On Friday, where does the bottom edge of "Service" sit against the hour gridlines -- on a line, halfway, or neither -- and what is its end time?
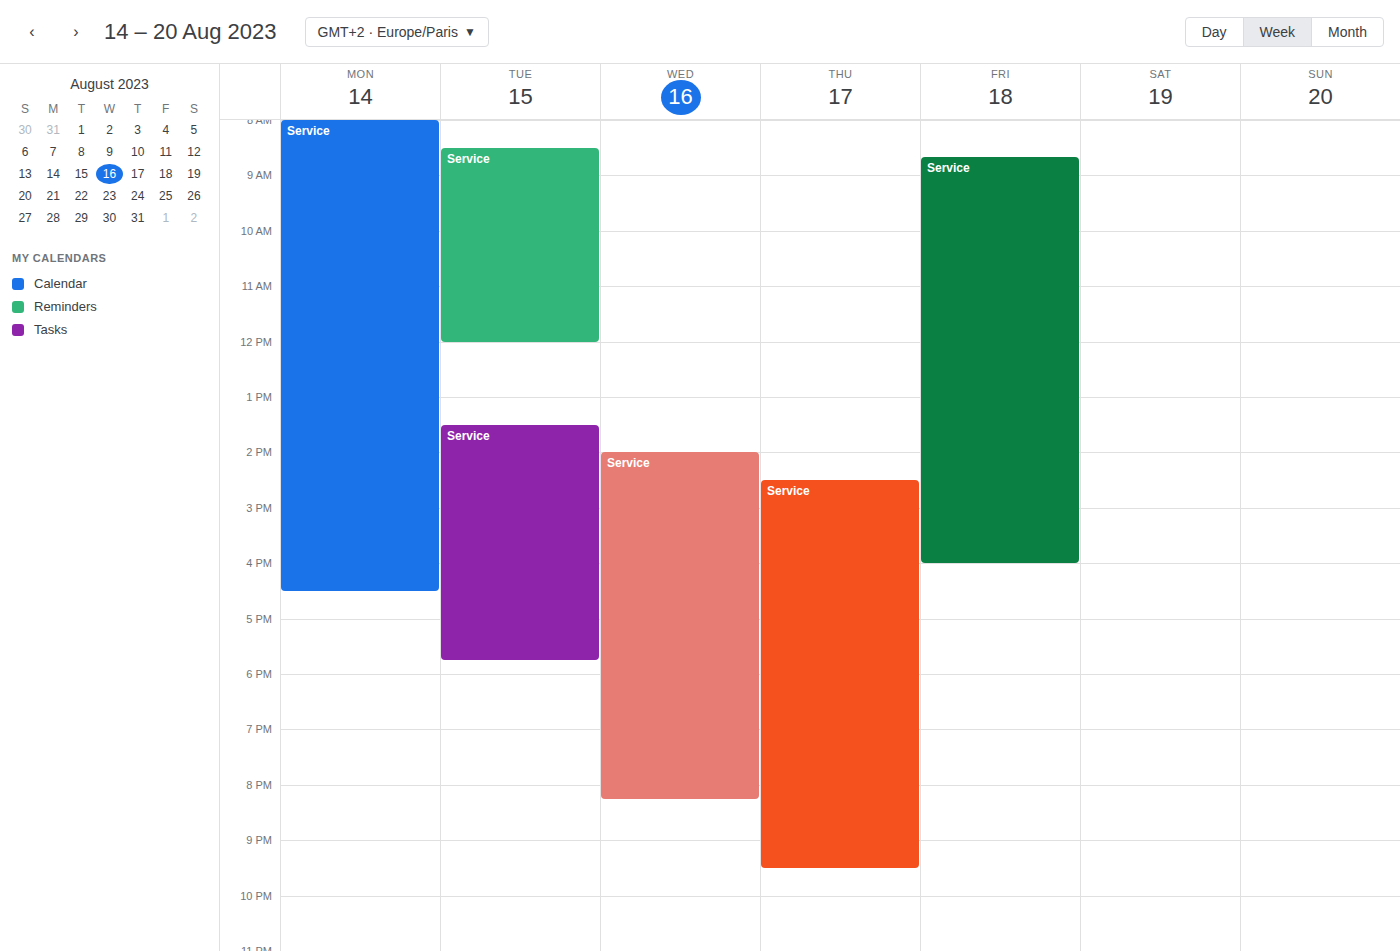
4:00 PM -- exactly on the 4 PM line.